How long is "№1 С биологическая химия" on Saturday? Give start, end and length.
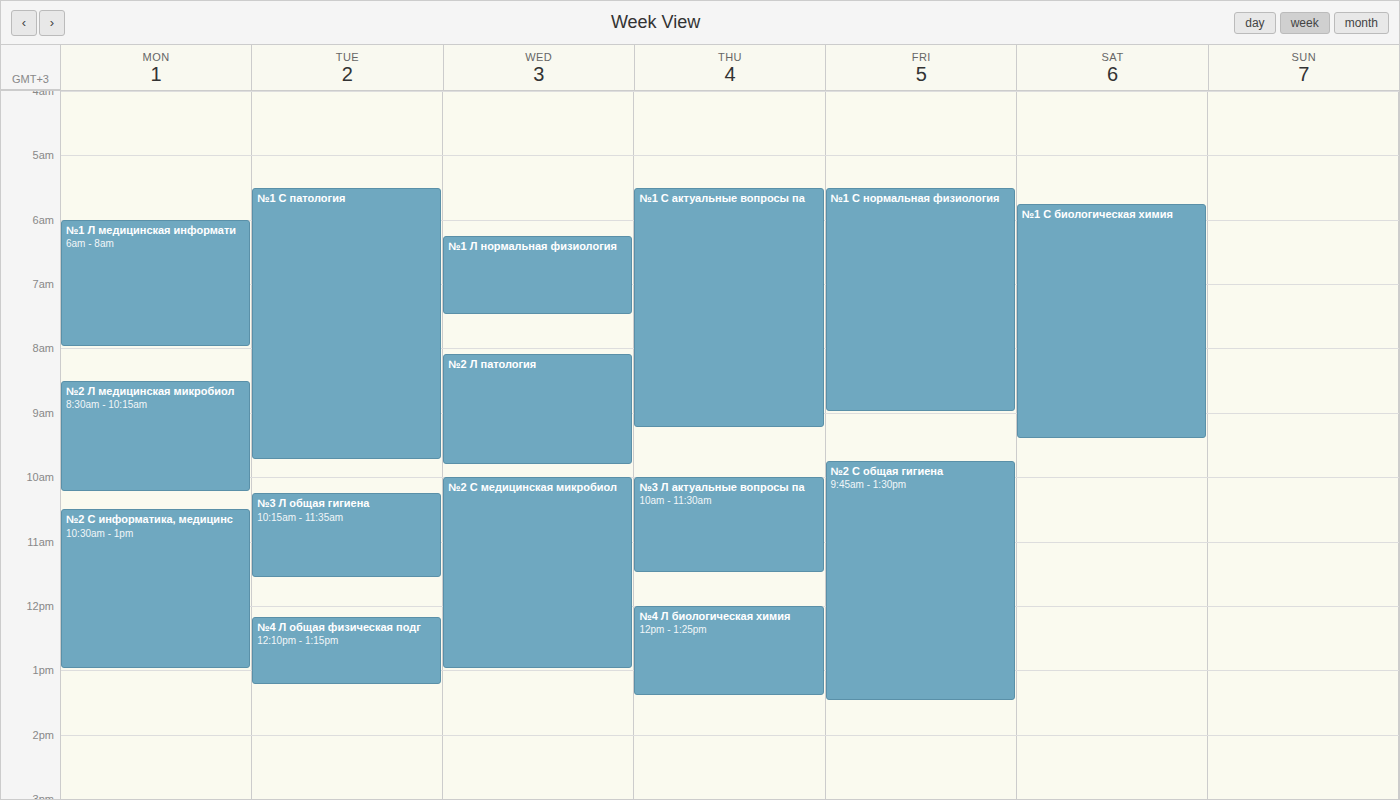
5:45 AM to 9:25 AM, 3 hours 40 minutes